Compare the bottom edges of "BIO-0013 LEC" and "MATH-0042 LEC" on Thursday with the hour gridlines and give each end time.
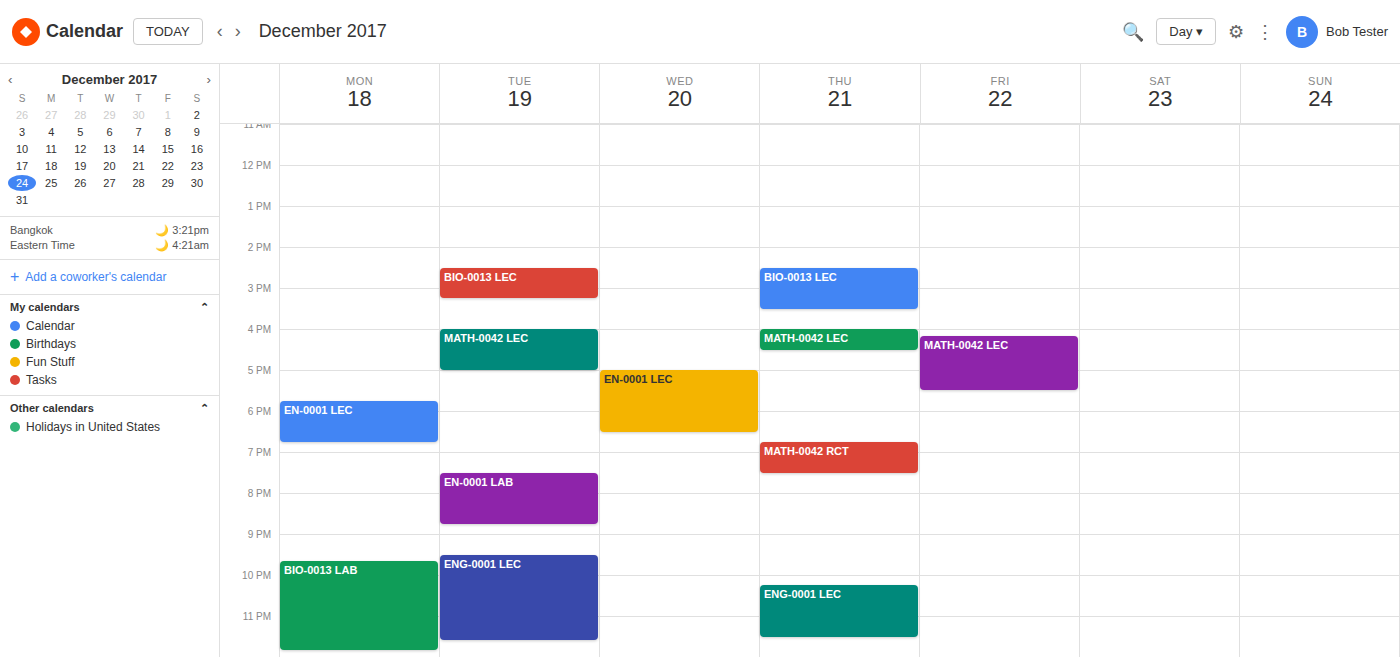
"BIO-0013 LEC": 15:30, halfway between the 15:00 and 16:00 lines. "MATH-0042 LEC": 16:30, halfway between the 16:00 and 17:00 lines.